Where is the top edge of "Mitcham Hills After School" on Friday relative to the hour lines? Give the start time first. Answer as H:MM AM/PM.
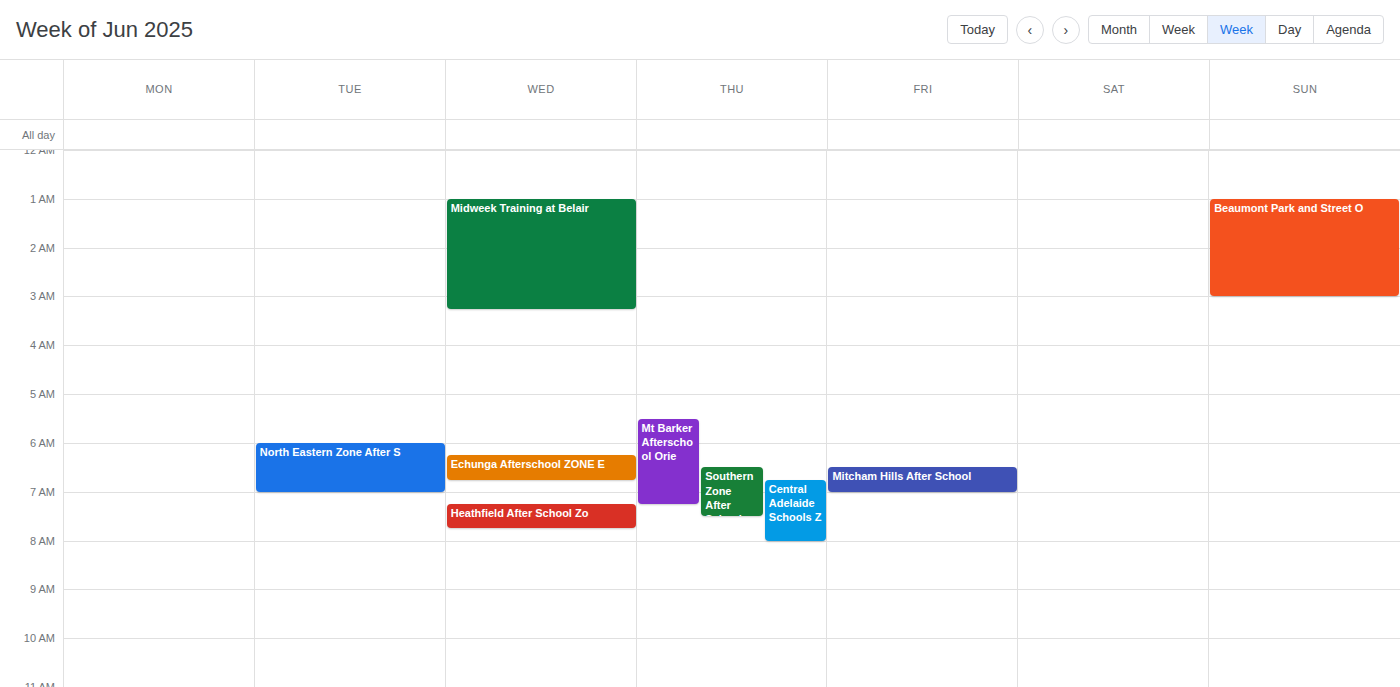
6:30 AM -- halfway between the 6 AM and 7 AM lines.